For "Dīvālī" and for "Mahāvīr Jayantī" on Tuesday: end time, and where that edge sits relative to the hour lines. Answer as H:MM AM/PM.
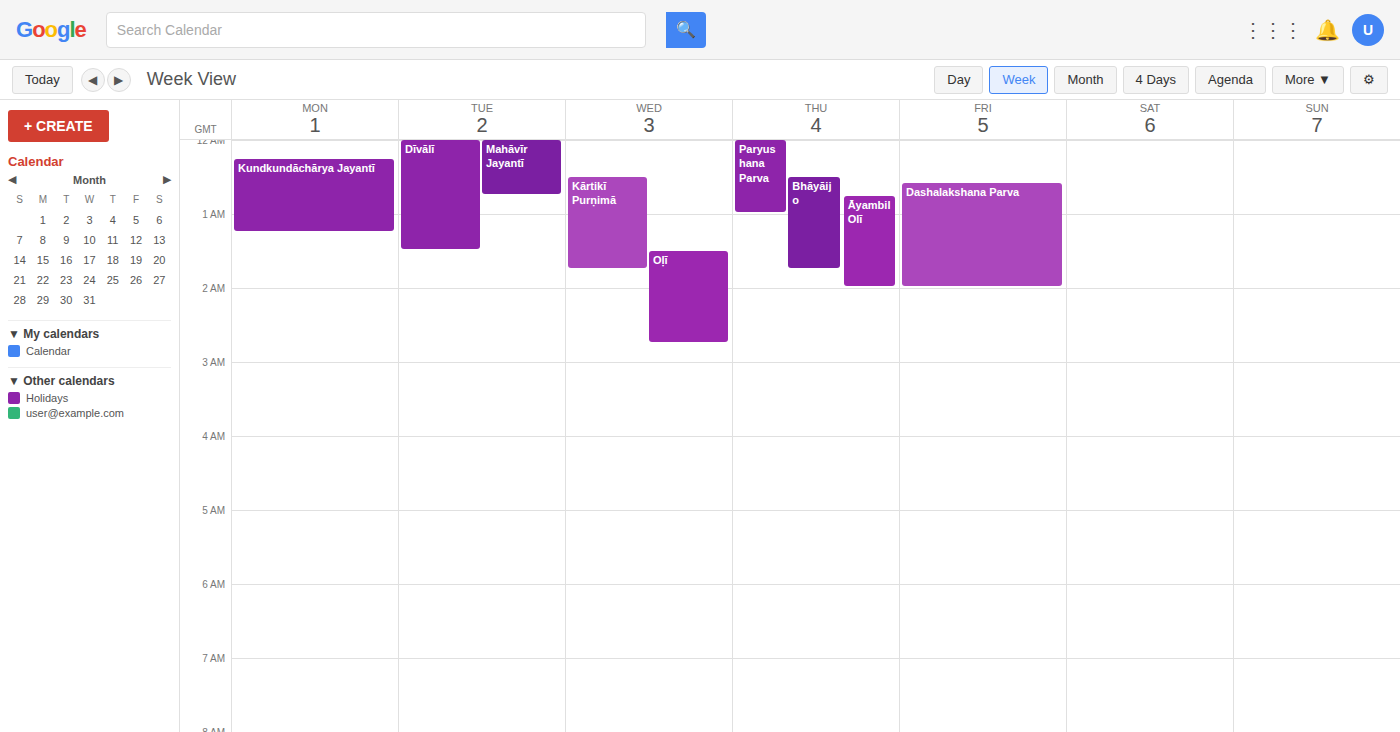
"Dīvālī": 1:30 AM, halfway between the 1 AM and 2 AM lines. "Mahāvīr Jayantī": 12:45 AM, neither: three quarters of the way from the 12 AM line to the 1 AM line.